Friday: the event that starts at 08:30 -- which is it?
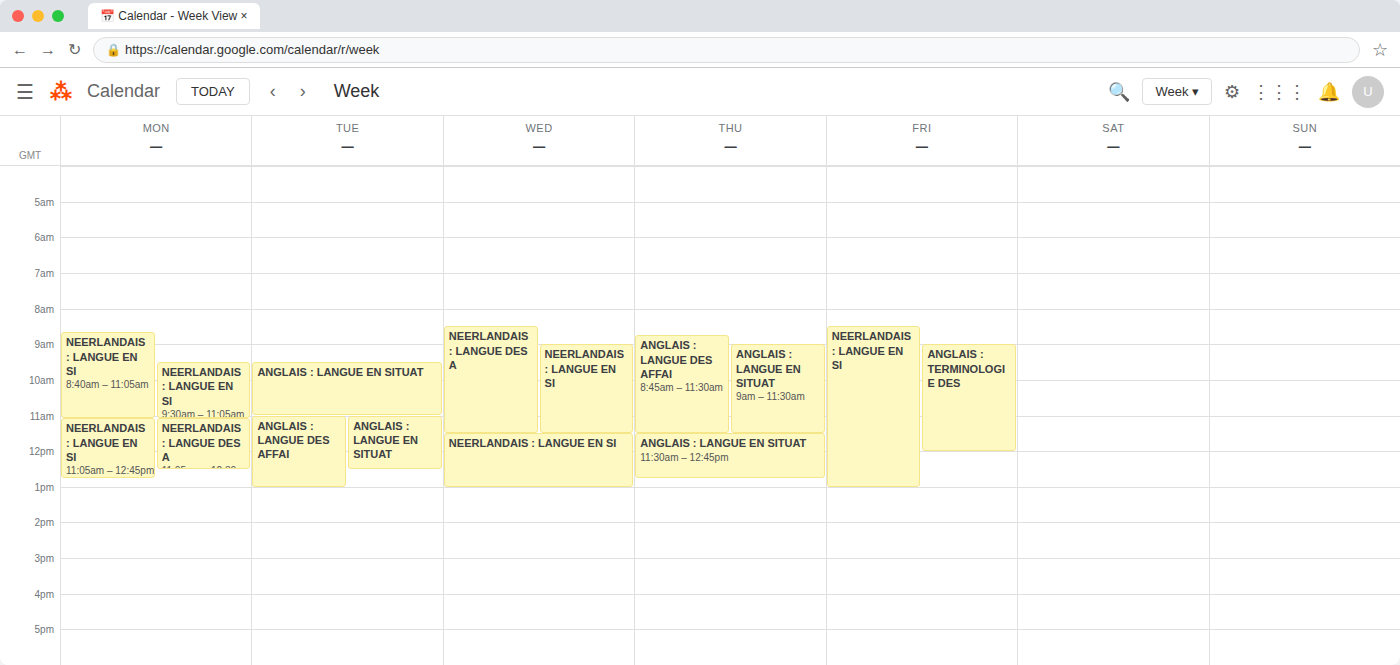
"NEERLANDAIS : LANGUE EN SI"